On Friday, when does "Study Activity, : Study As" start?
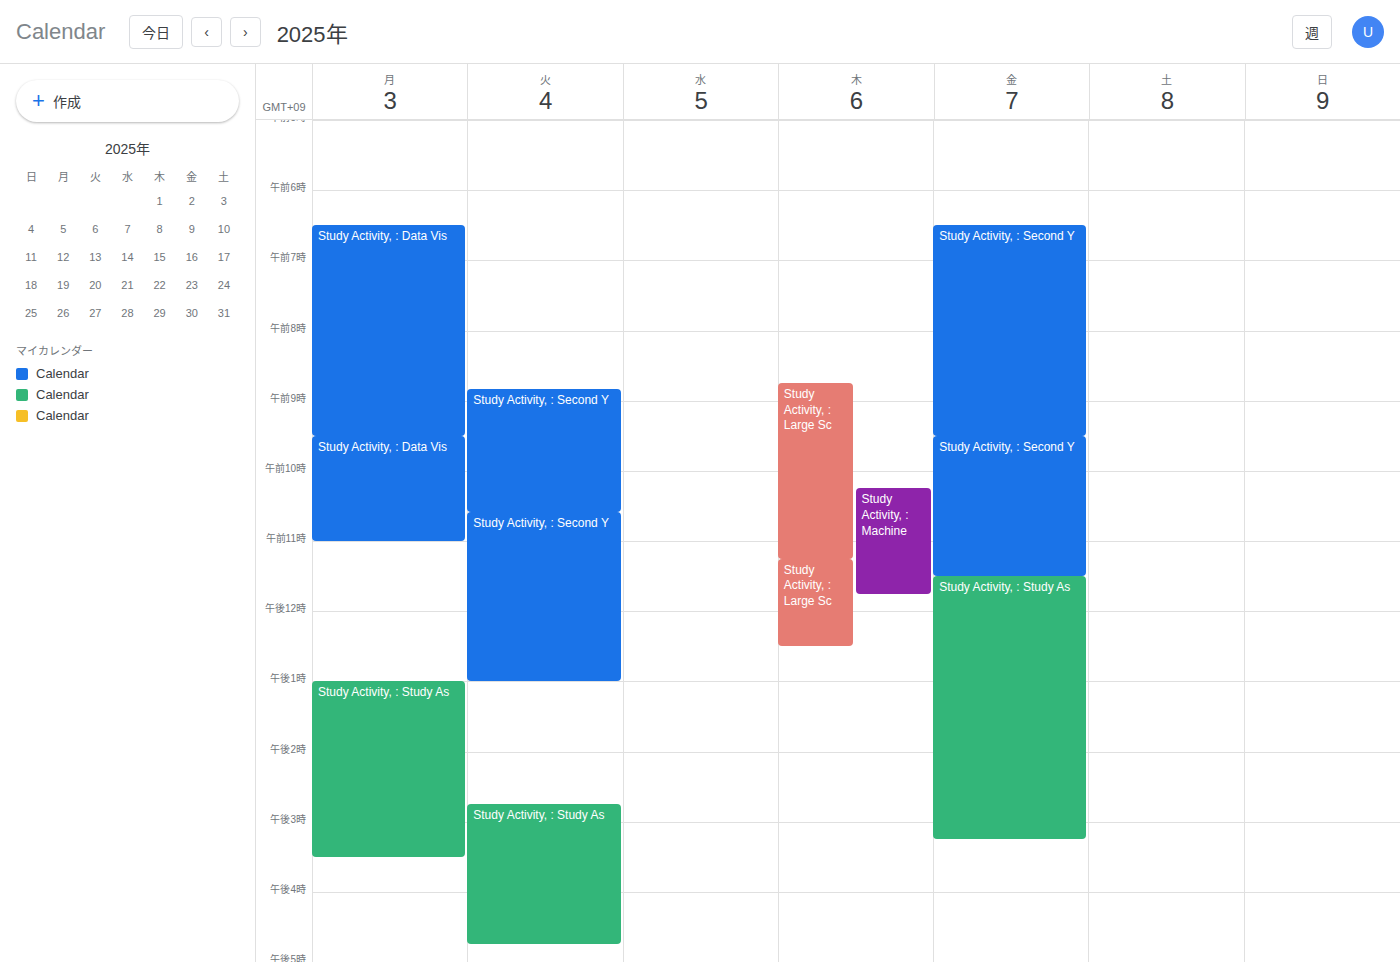
11:30